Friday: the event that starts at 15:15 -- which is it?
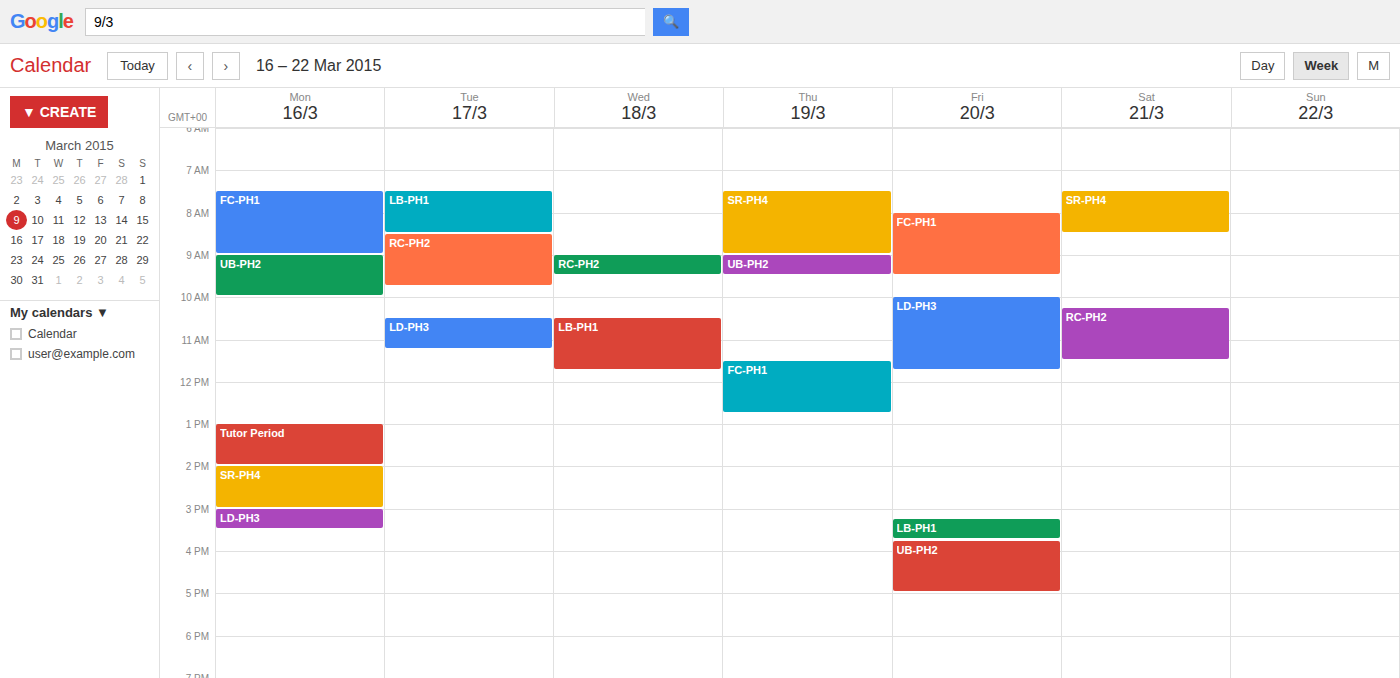
"LB-PH1"